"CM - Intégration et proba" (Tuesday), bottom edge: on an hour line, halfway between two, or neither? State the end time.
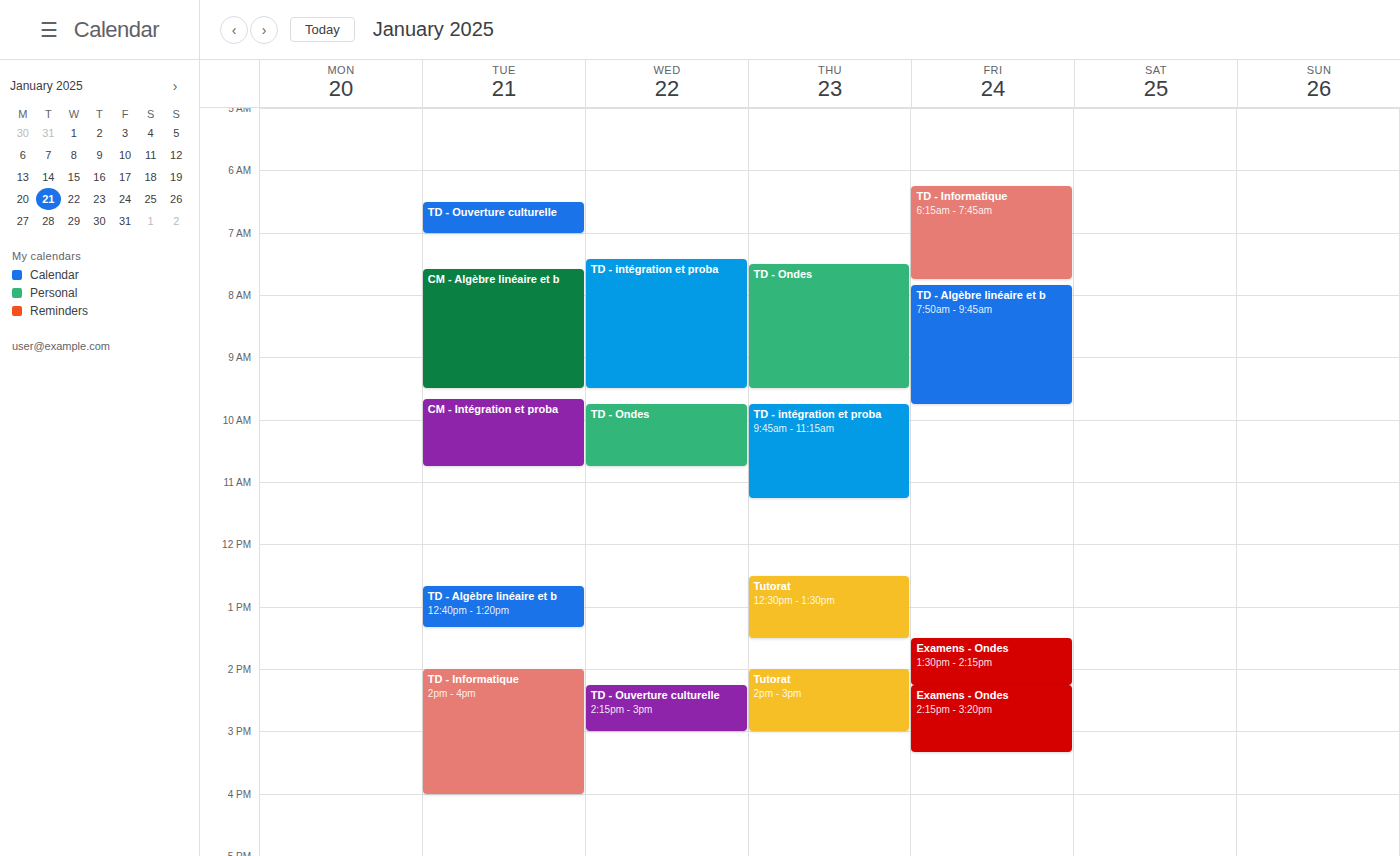
10:45 AM -- neither: three quarters of the way from the 10 AM line to the 11 AM line.